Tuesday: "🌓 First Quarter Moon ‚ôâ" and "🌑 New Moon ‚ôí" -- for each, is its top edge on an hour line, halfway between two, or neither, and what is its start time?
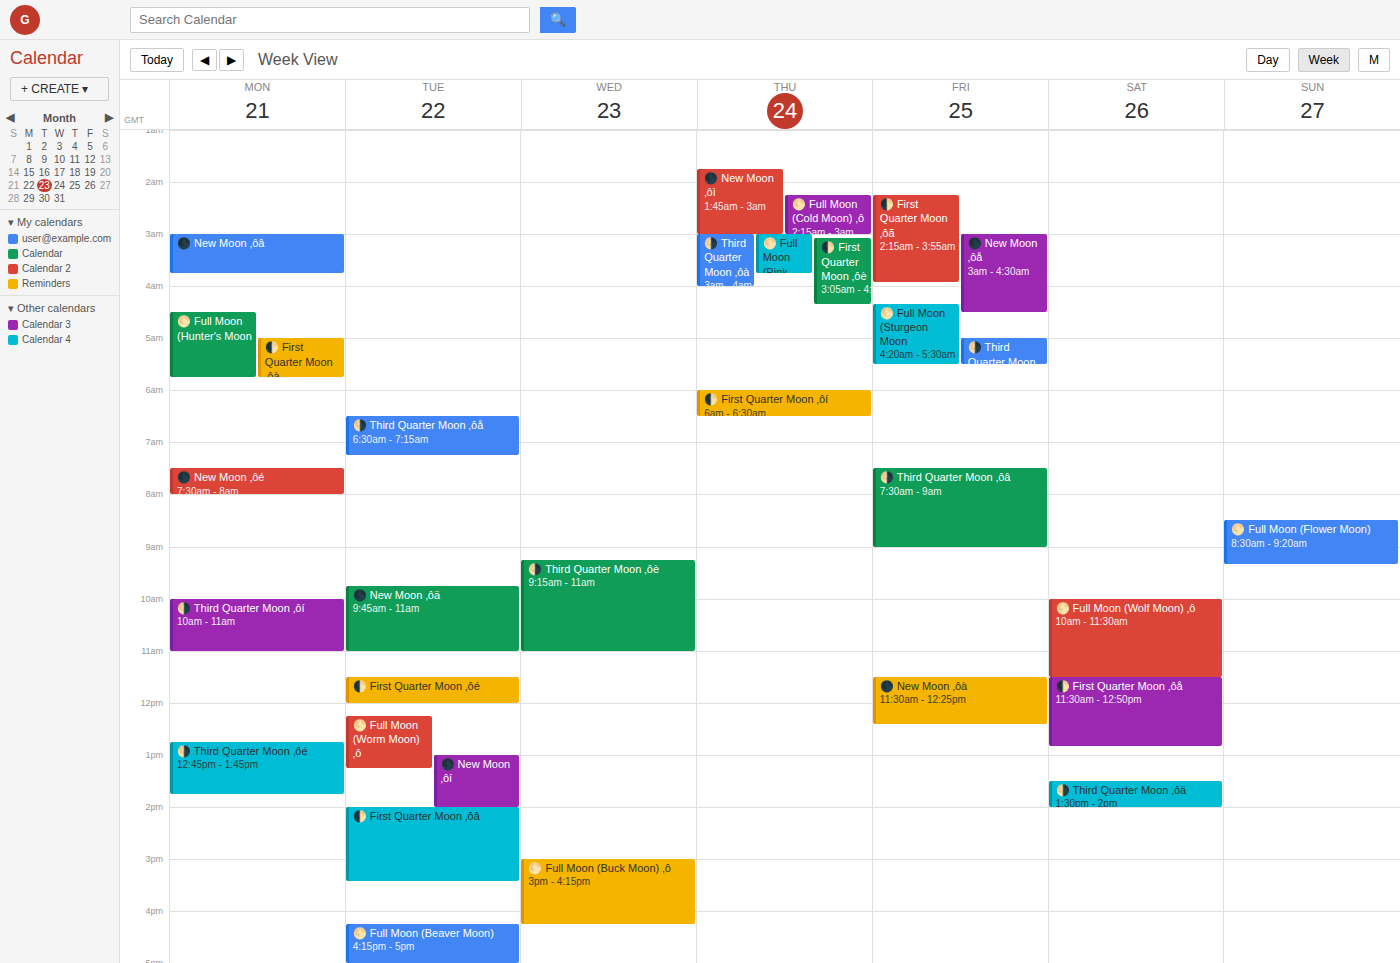
"🌓 First Quarter Moon ‚ôâ": 14:00, exactly on the 14:00 line. "🌑 New Moon ‚ôí": 13:00, exactly on the 13:00 line.